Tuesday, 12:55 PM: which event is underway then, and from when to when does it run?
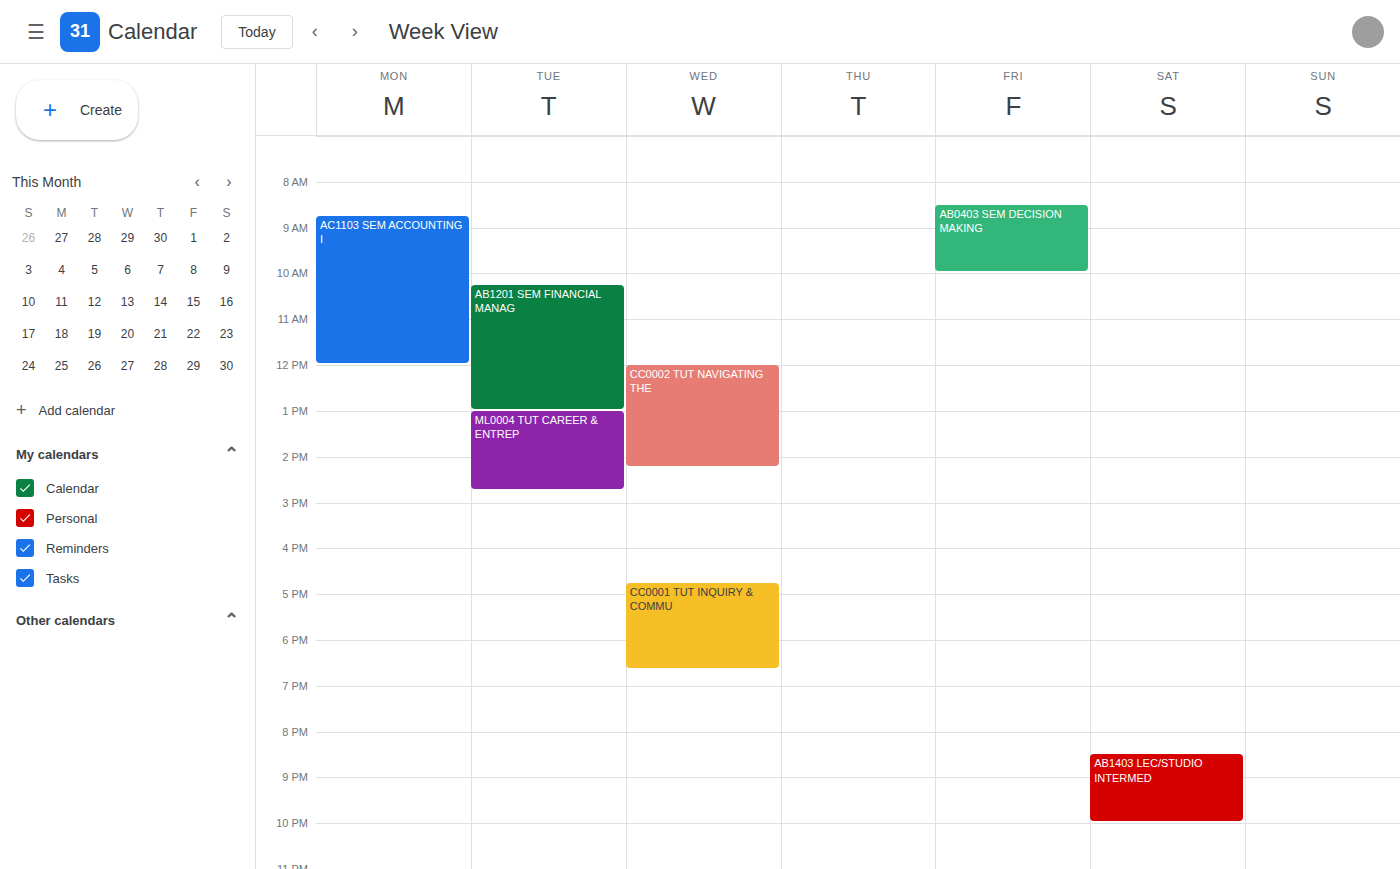
"AB1201 SEM FINANCIAL MANAG", 10:15 AM to 1:00 PM